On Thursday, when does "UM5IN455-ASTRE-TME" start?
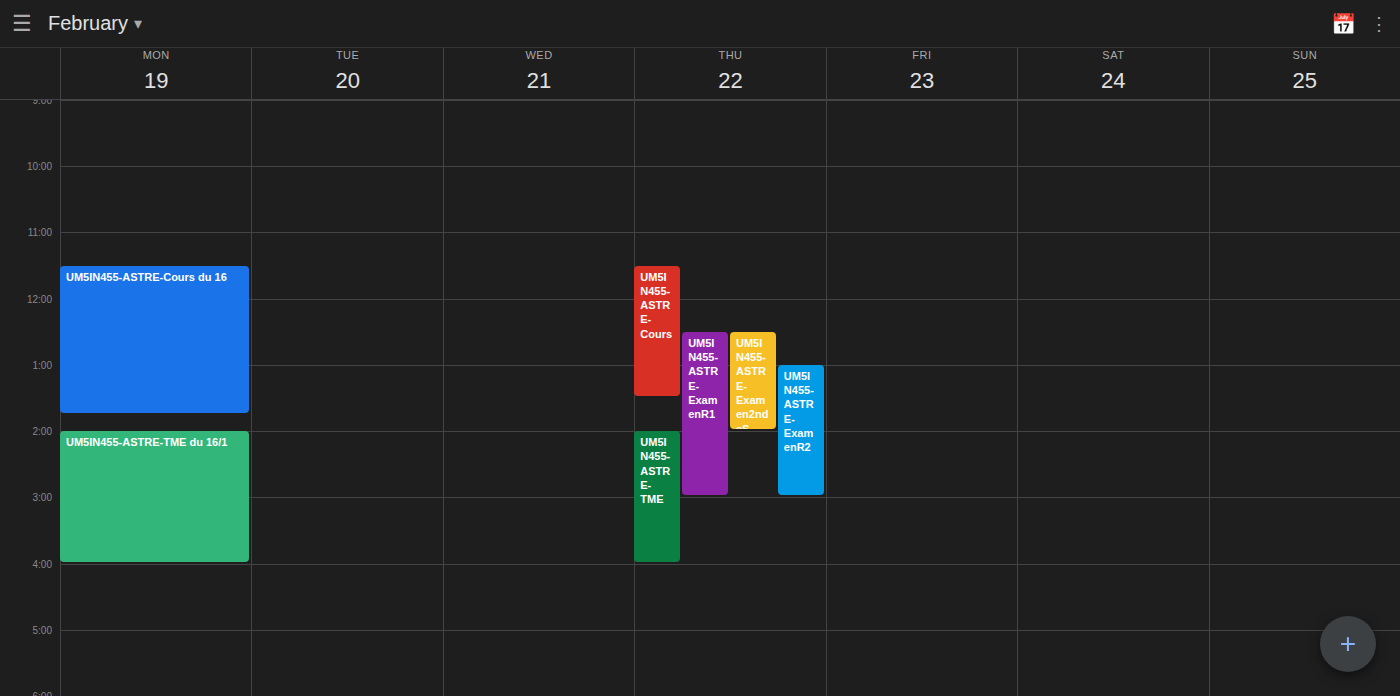
14:00